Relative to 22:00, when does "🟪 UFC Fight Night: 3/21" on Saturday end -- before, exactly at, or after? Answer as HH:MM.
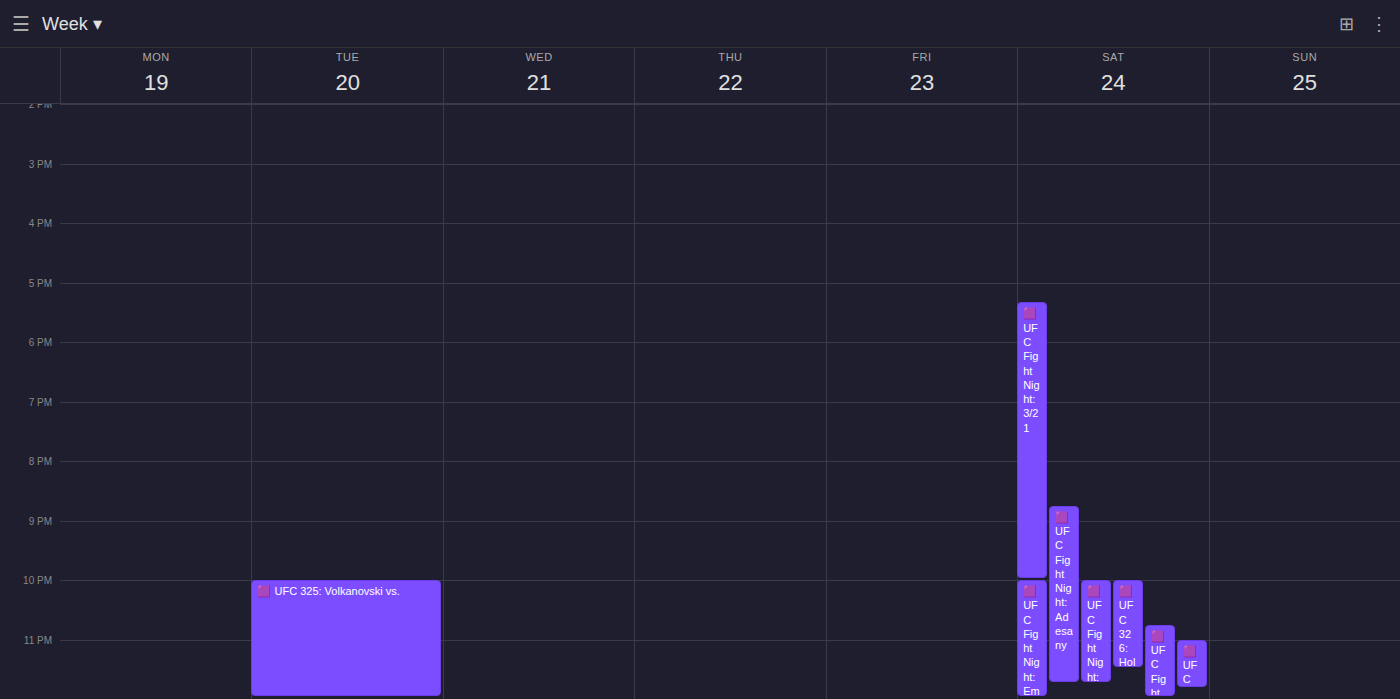
22:00 -- exactly at 22:00, on the 22:00 line.